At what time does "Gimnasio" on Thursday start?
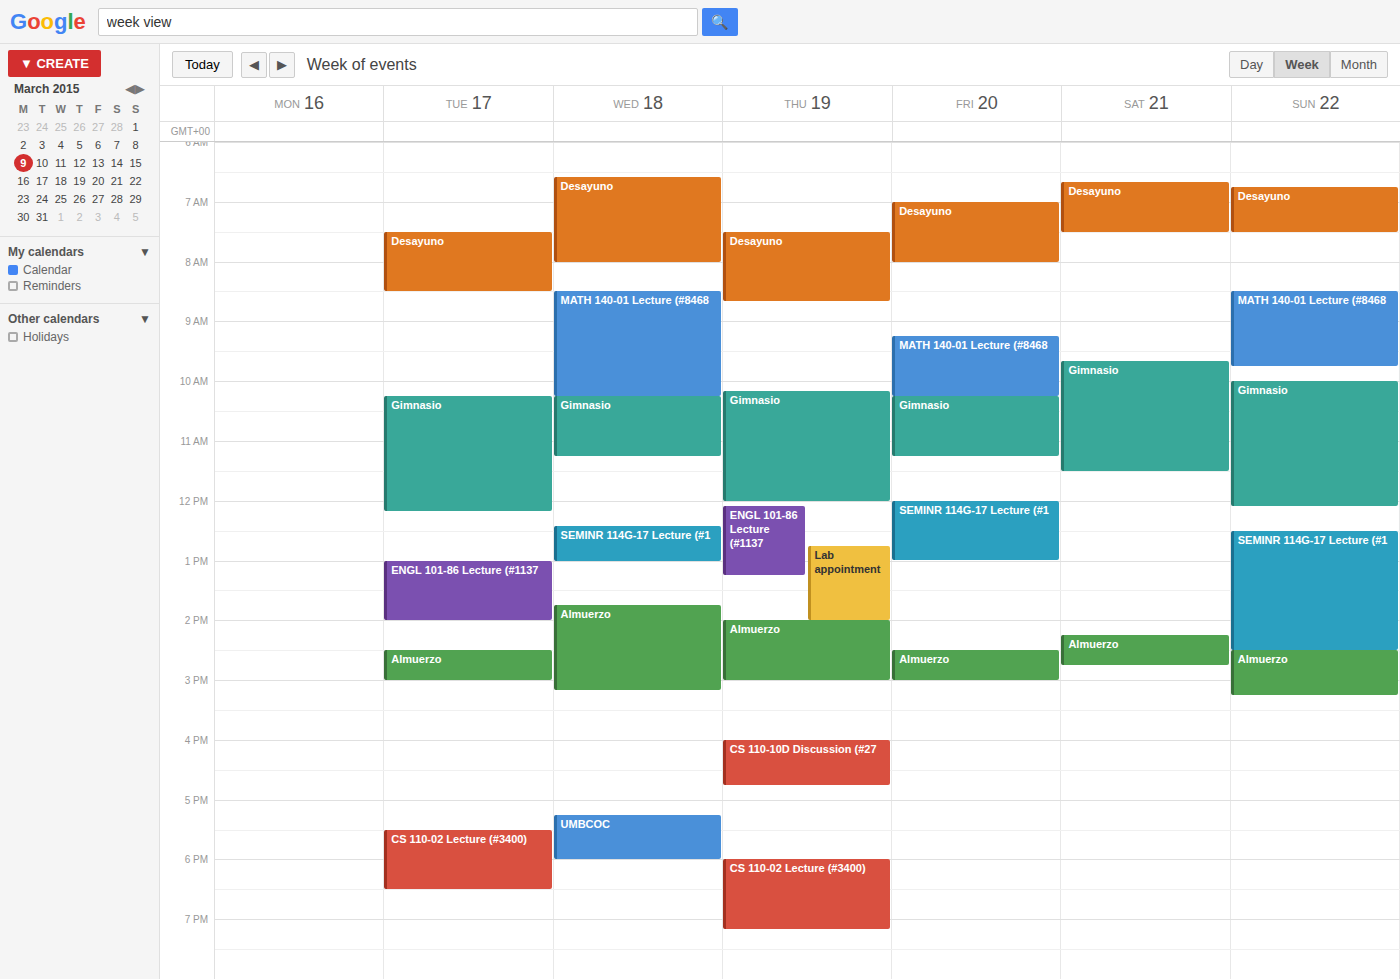
10:10